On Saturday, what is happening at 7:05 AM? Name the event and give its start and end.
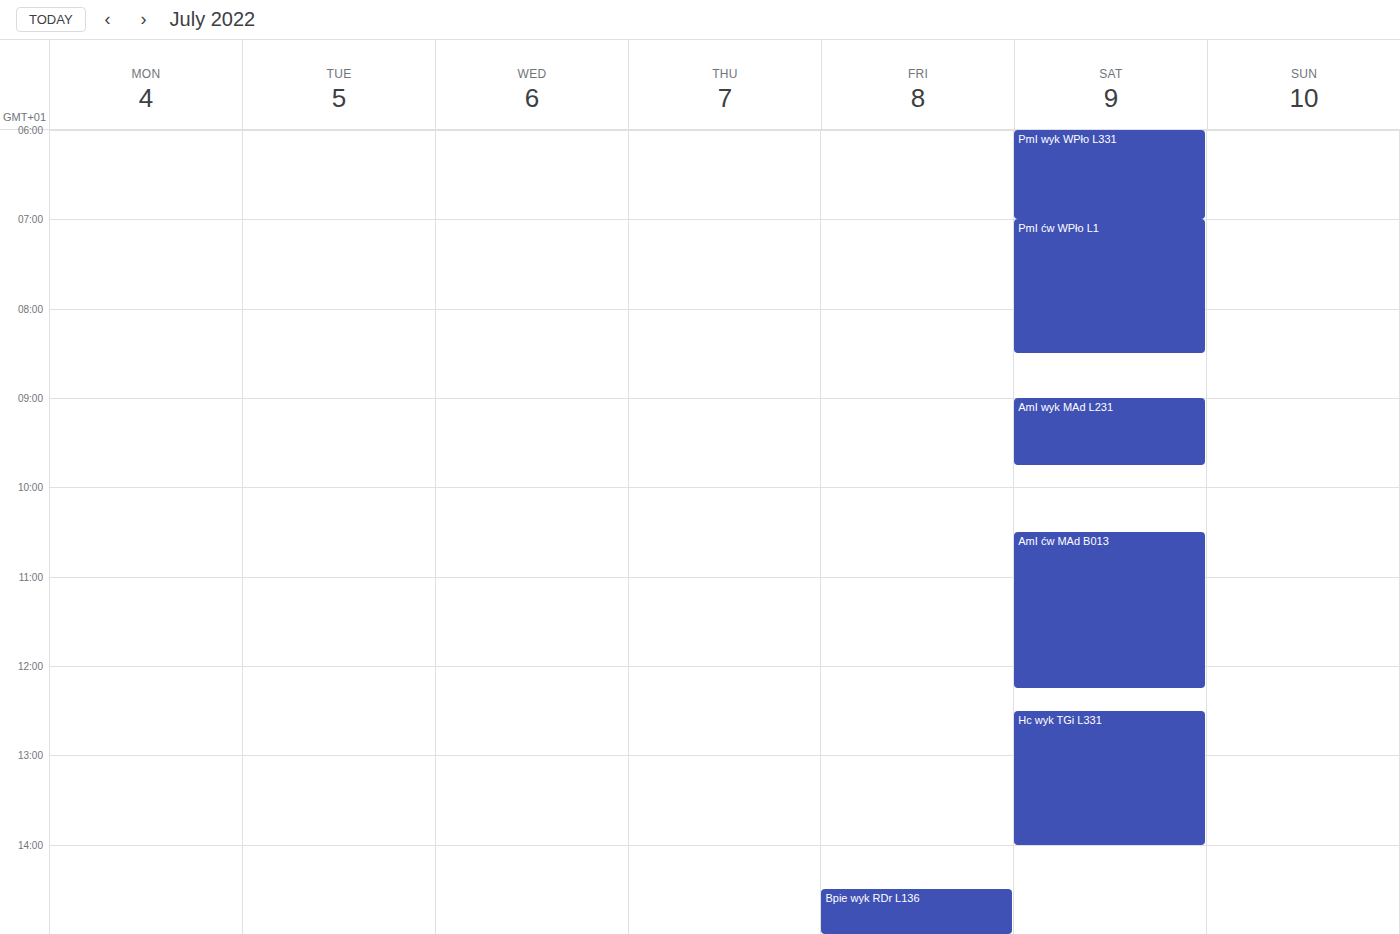
"PmI ćw WPło L1", 7:00 AM to 8:30 AM